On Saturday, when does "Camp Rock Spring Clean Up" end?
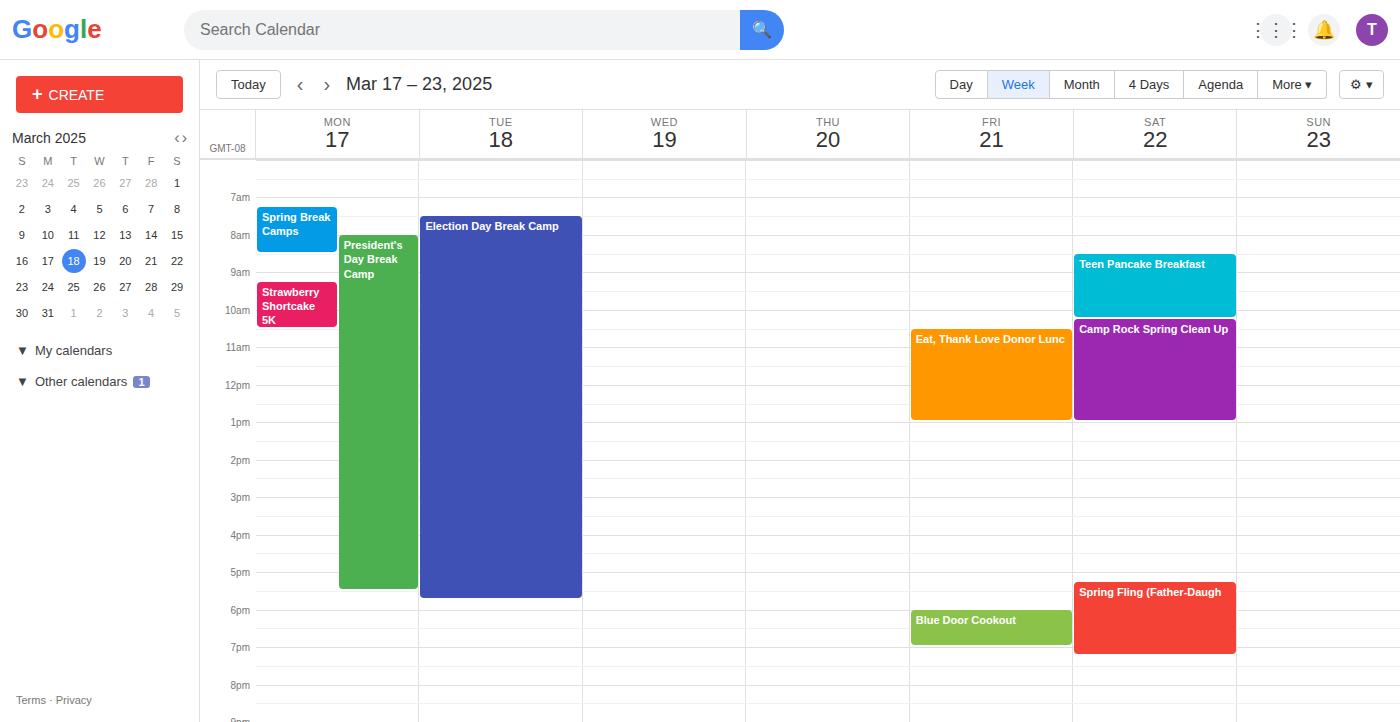
1:00 PM